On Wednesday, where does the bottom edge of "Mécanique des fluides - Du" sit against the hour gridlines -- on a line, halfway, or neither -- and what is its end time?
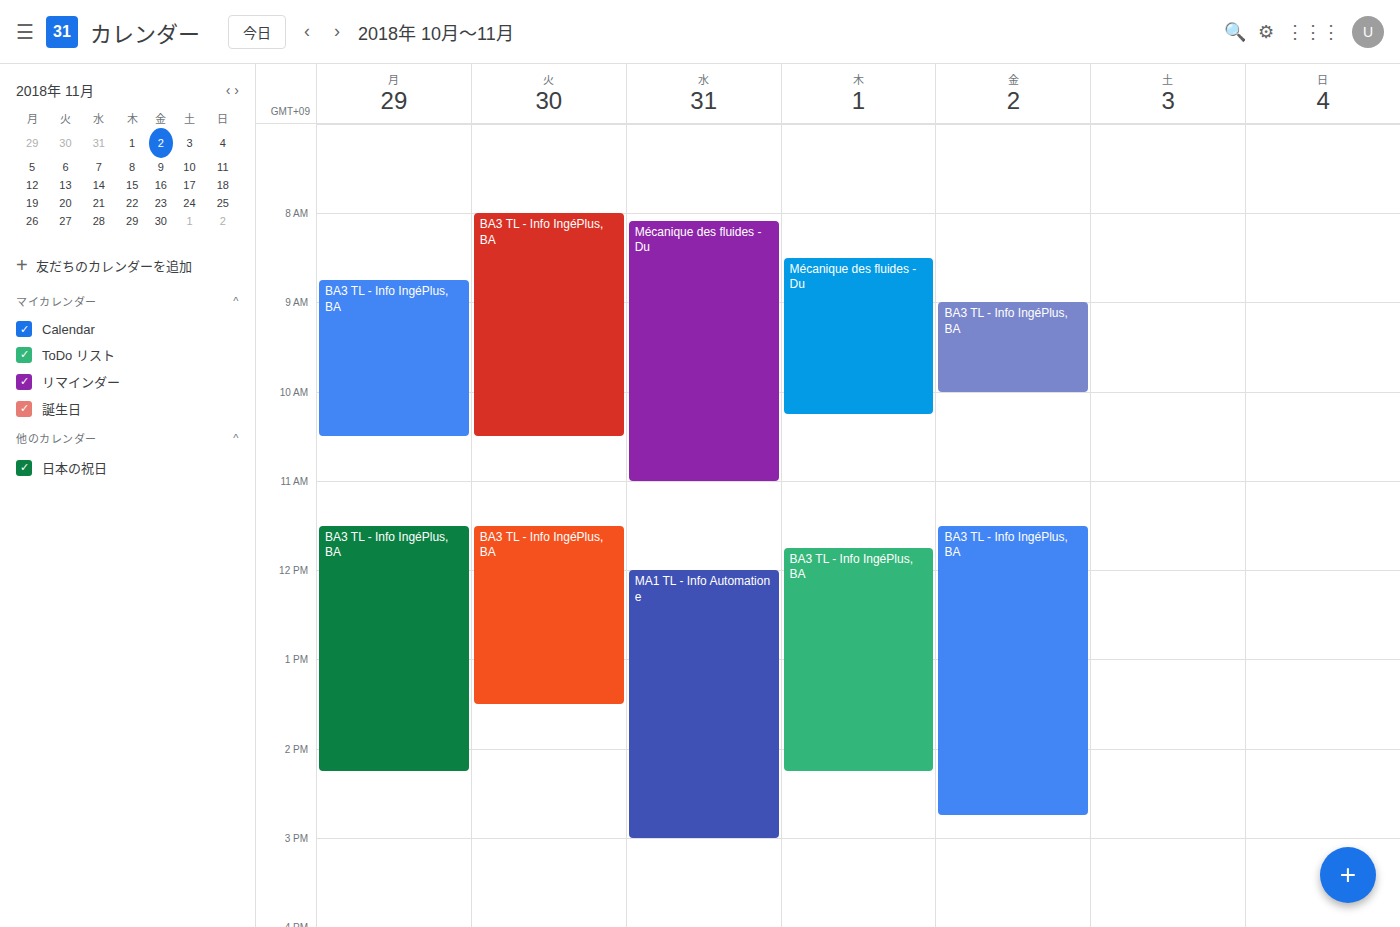
11:00 -- exactly on the 11:00 line.